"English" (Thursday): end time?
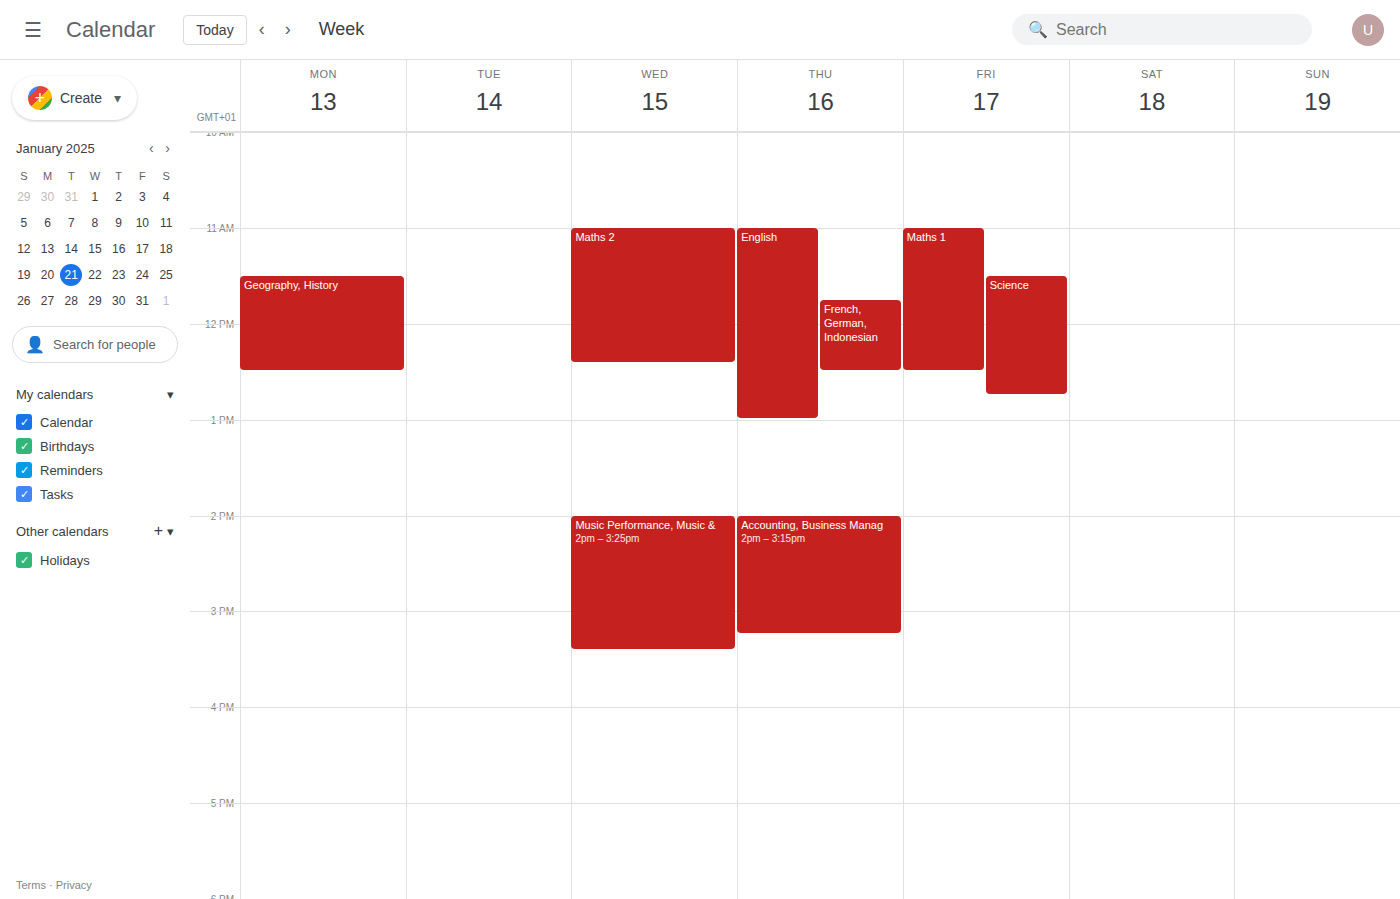
13:00